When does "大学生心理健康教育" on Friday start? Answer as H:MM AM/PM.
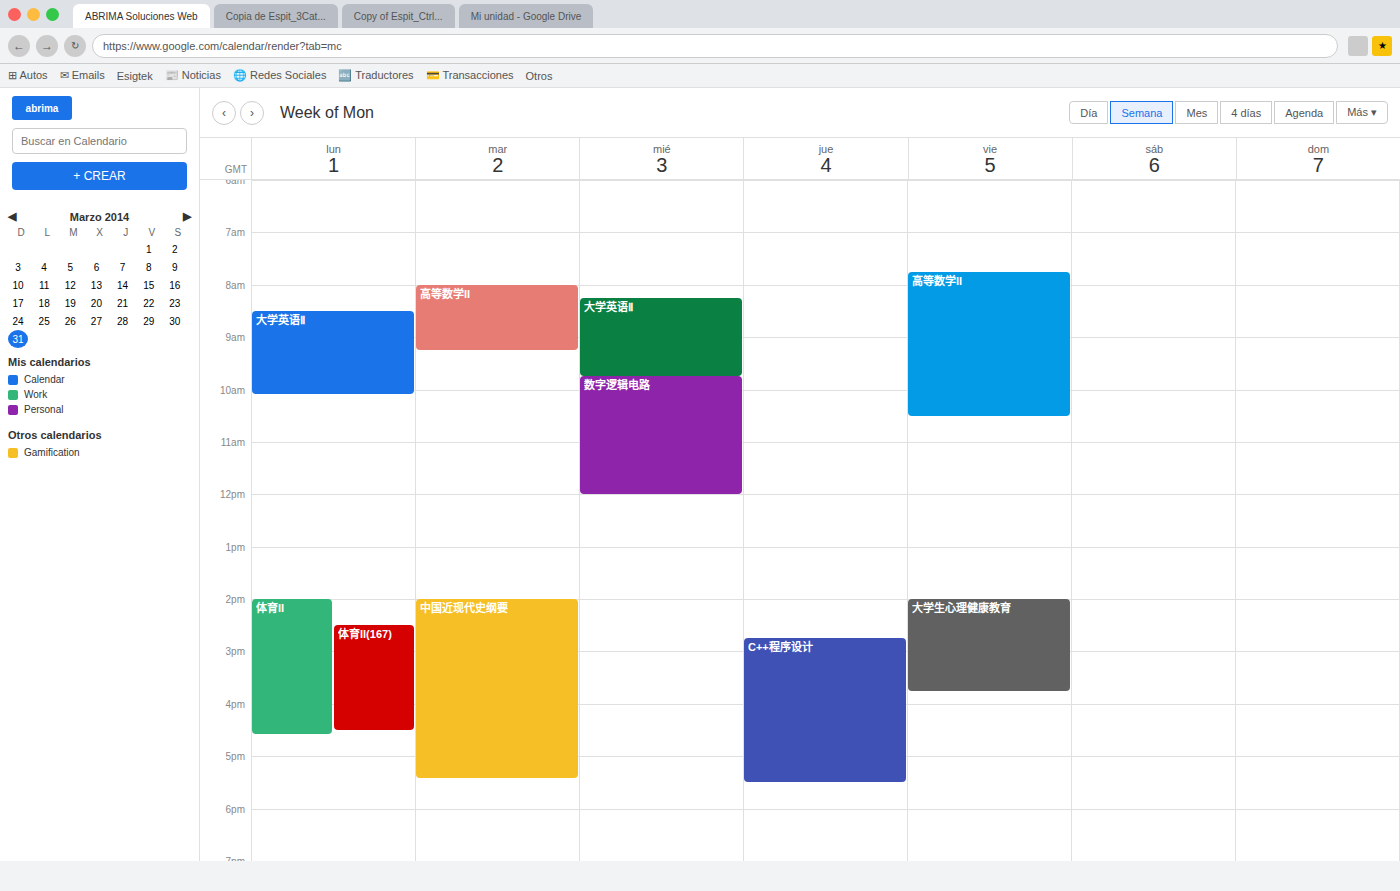
2:00 PM